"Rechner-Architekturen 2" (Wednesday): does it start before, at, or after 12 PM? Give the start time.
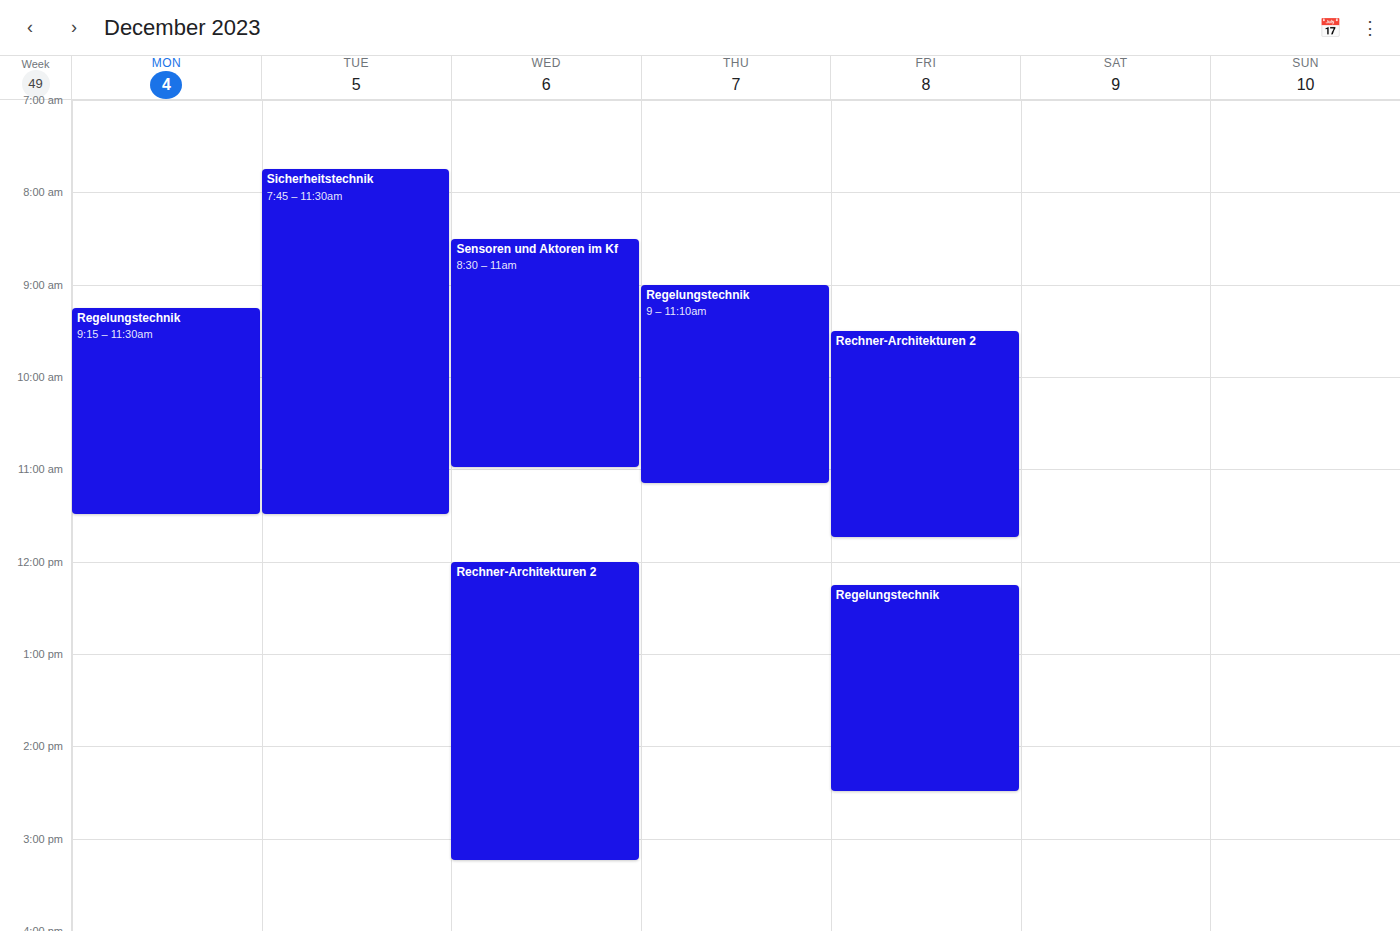
12:00 PM -- exactly at 12 PM, on the 12 PM line.